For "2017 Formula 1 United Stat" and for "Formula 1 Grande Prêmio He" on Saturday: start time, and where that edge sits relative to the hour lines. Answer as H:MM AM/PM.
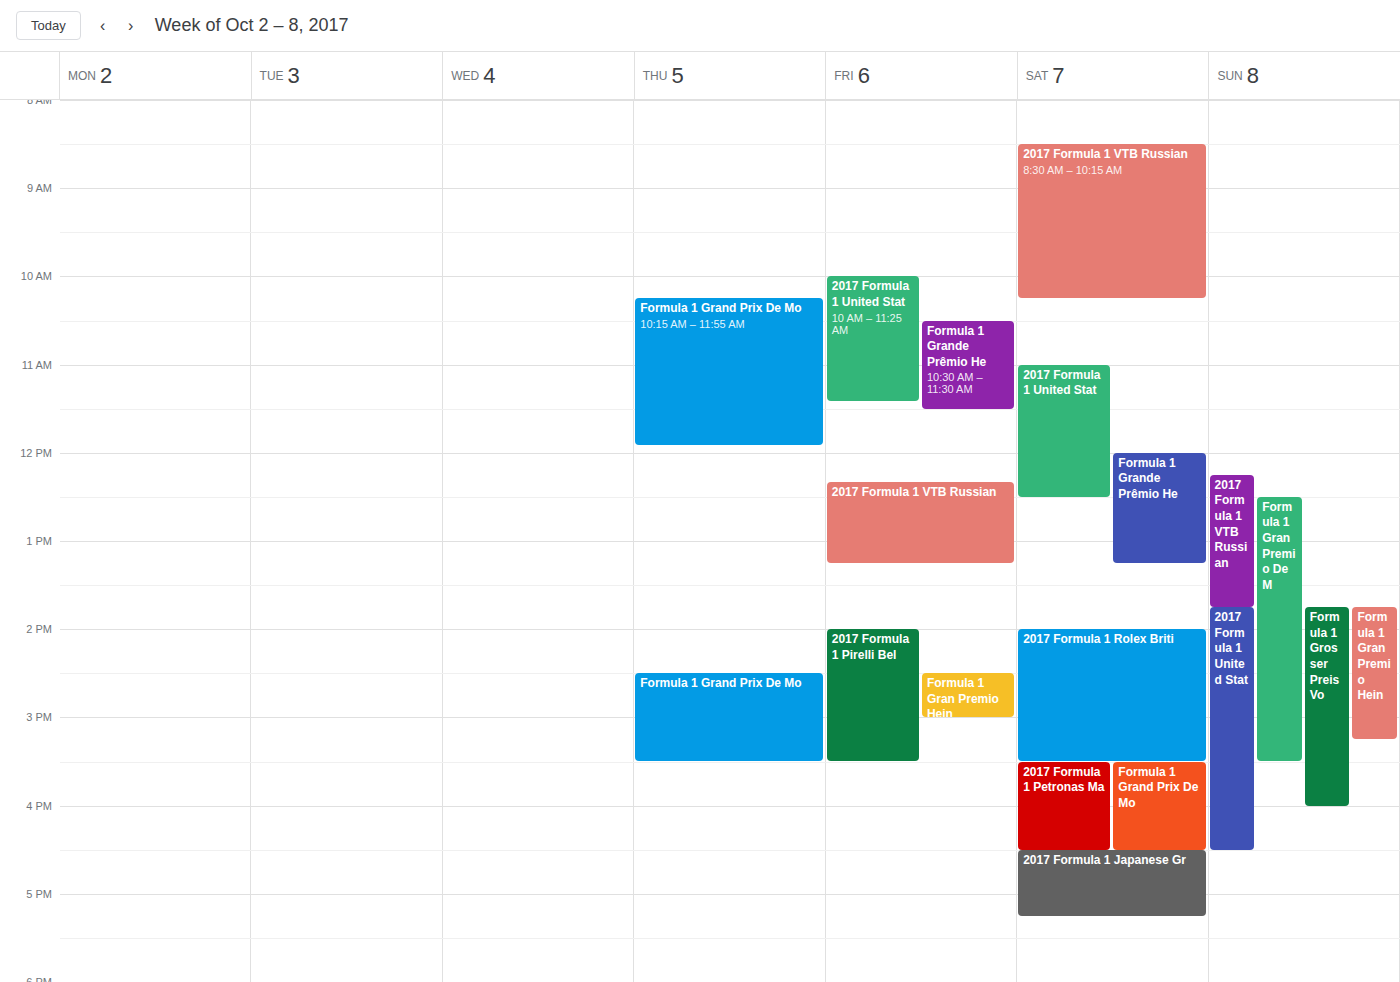
"2017 Formula 1 United Stat": 11:00 AM, exactly on the 11 AM line. "Formula 1 Grande Prêmio He": 12:00 PM, exactly on the 12 PM line.